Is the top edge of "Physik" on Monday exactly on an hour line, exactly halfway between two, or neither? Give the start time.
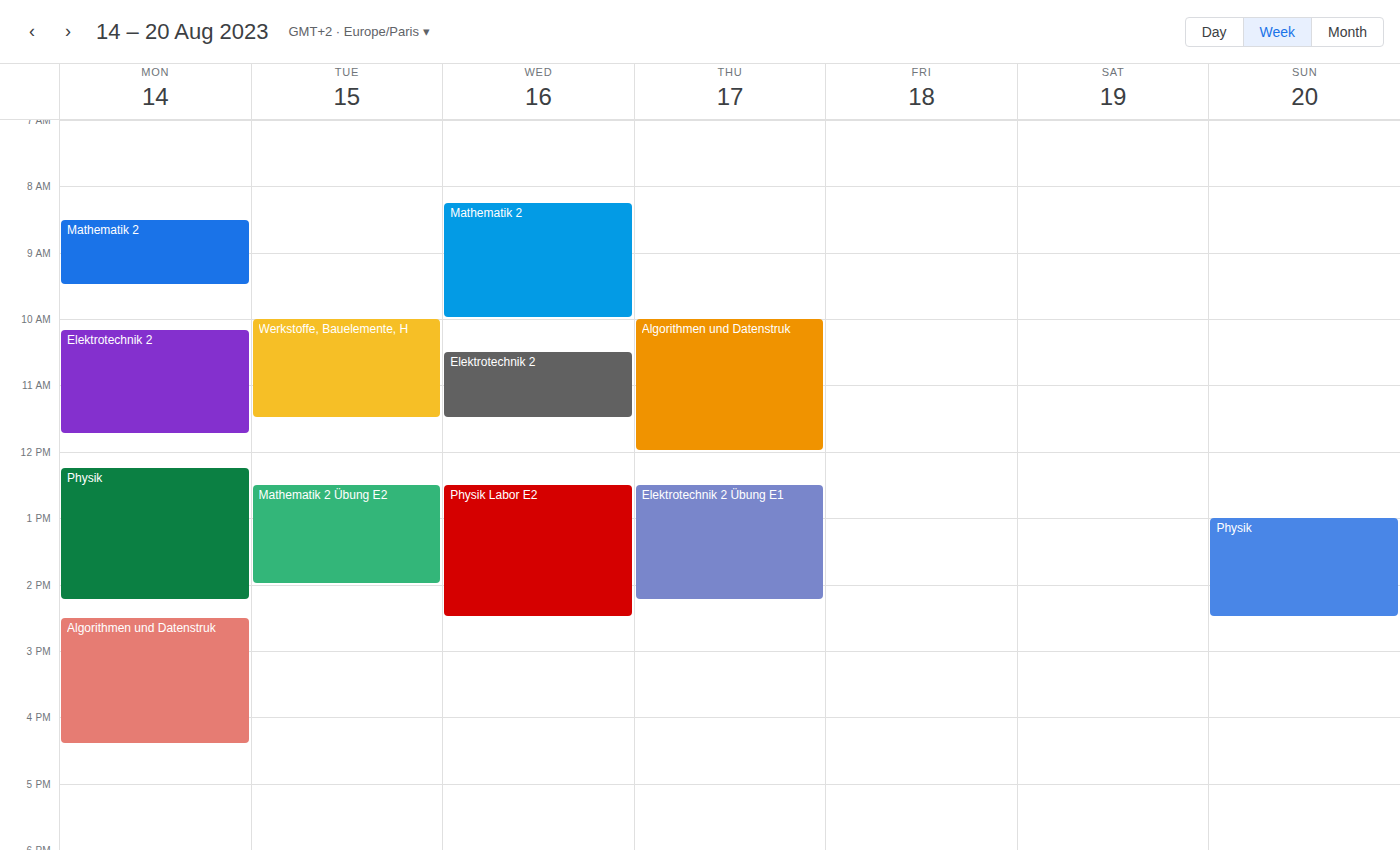
12:15 PM -- neither: a quarter of the way from the 12 PM line to the 1 PM line.